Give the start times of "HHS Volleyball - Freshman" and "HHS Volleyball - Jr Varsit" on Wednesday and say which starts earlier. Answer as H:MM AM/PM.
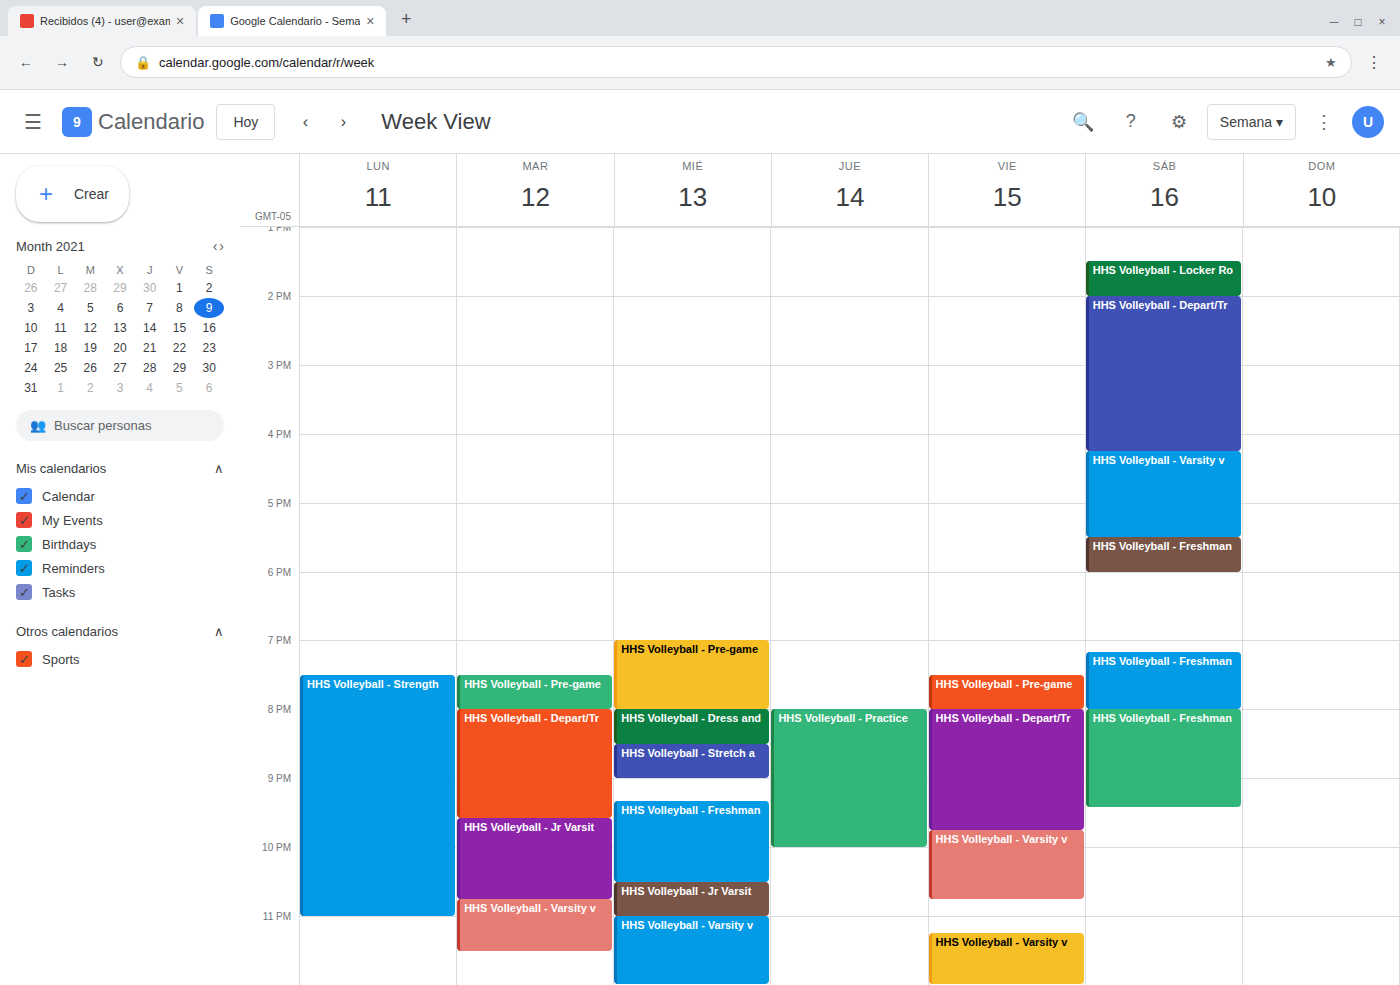
"HHS Volleyball - Freshman" 9:20 PM; "HHS Volleyball - Jr Varsit" 10:30 PM.